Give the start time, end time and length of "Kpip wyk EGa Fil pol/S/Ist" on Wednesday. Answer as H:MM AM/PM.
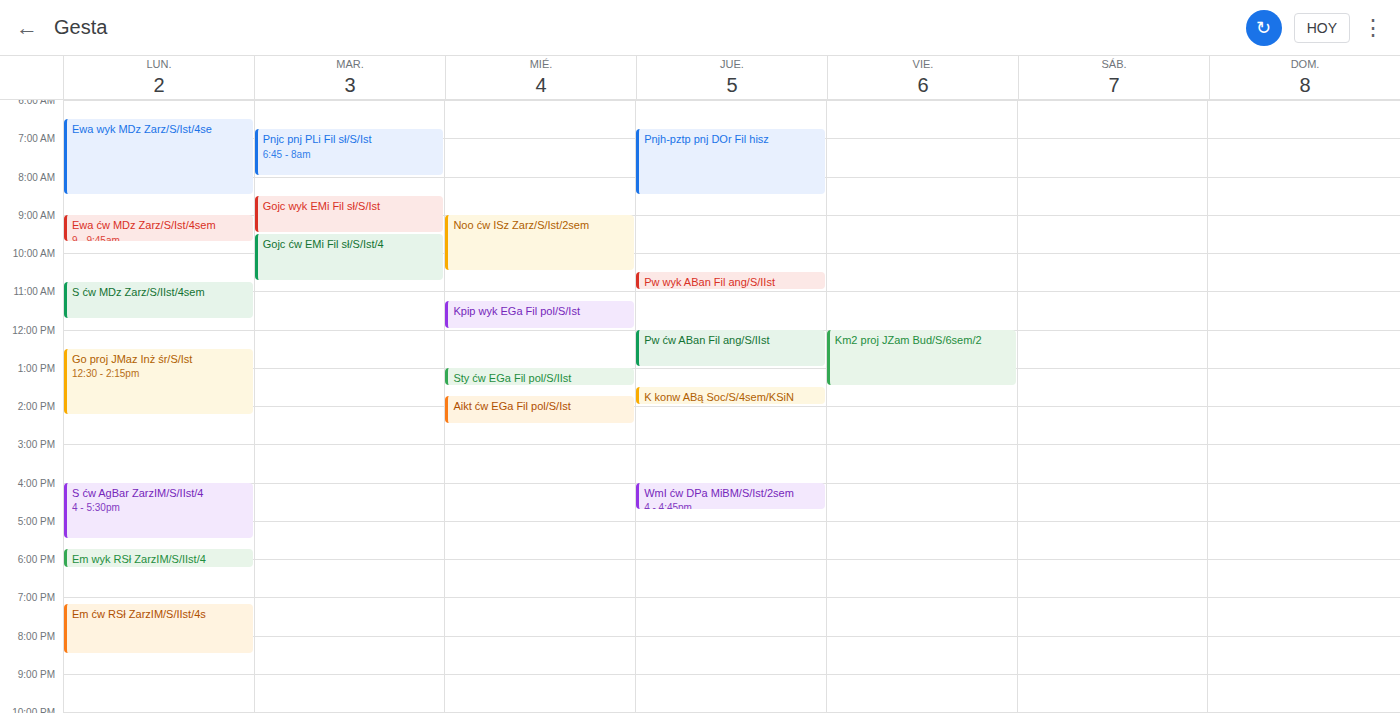
11:15 AM to 12:00 PM, 45 minutes